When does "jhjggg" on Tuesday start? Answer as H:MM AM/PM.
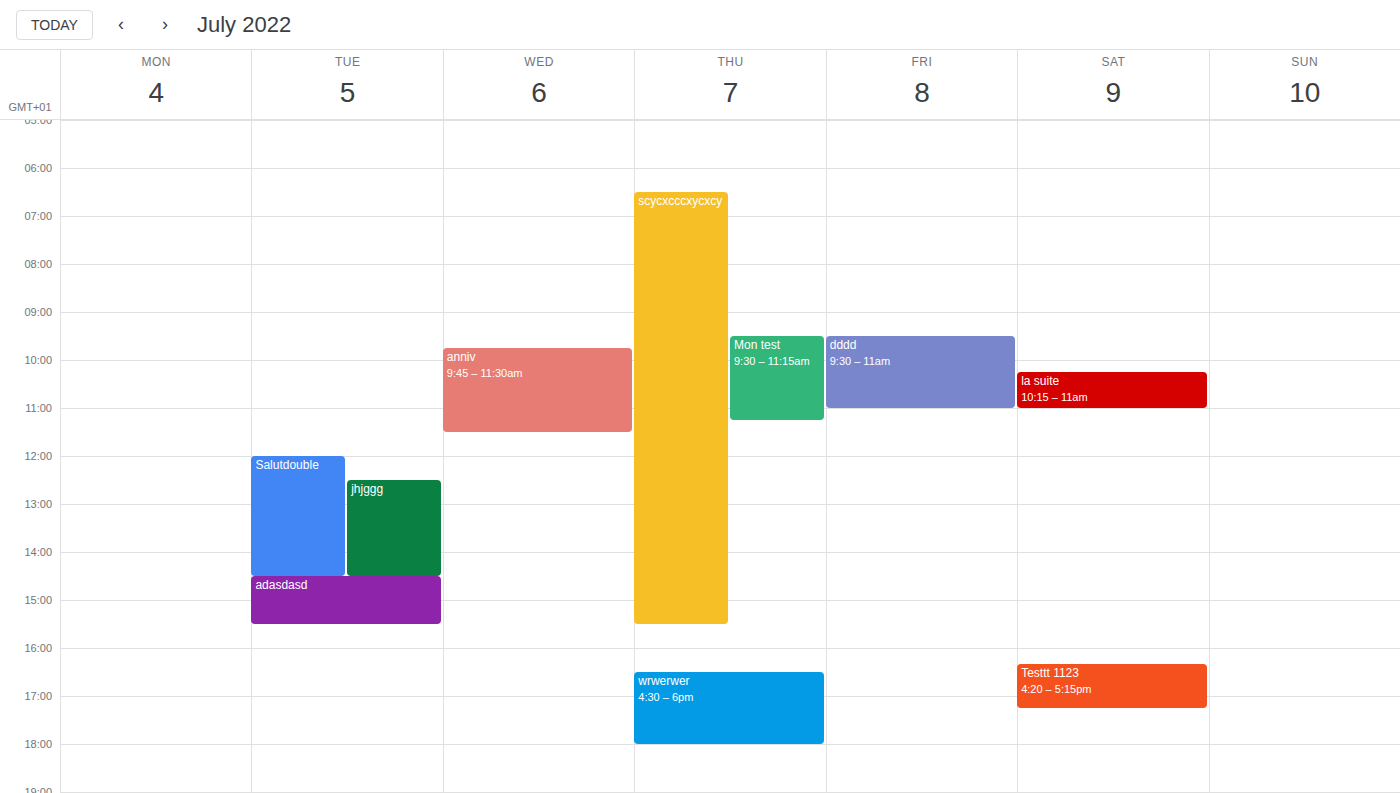
12:30 PM